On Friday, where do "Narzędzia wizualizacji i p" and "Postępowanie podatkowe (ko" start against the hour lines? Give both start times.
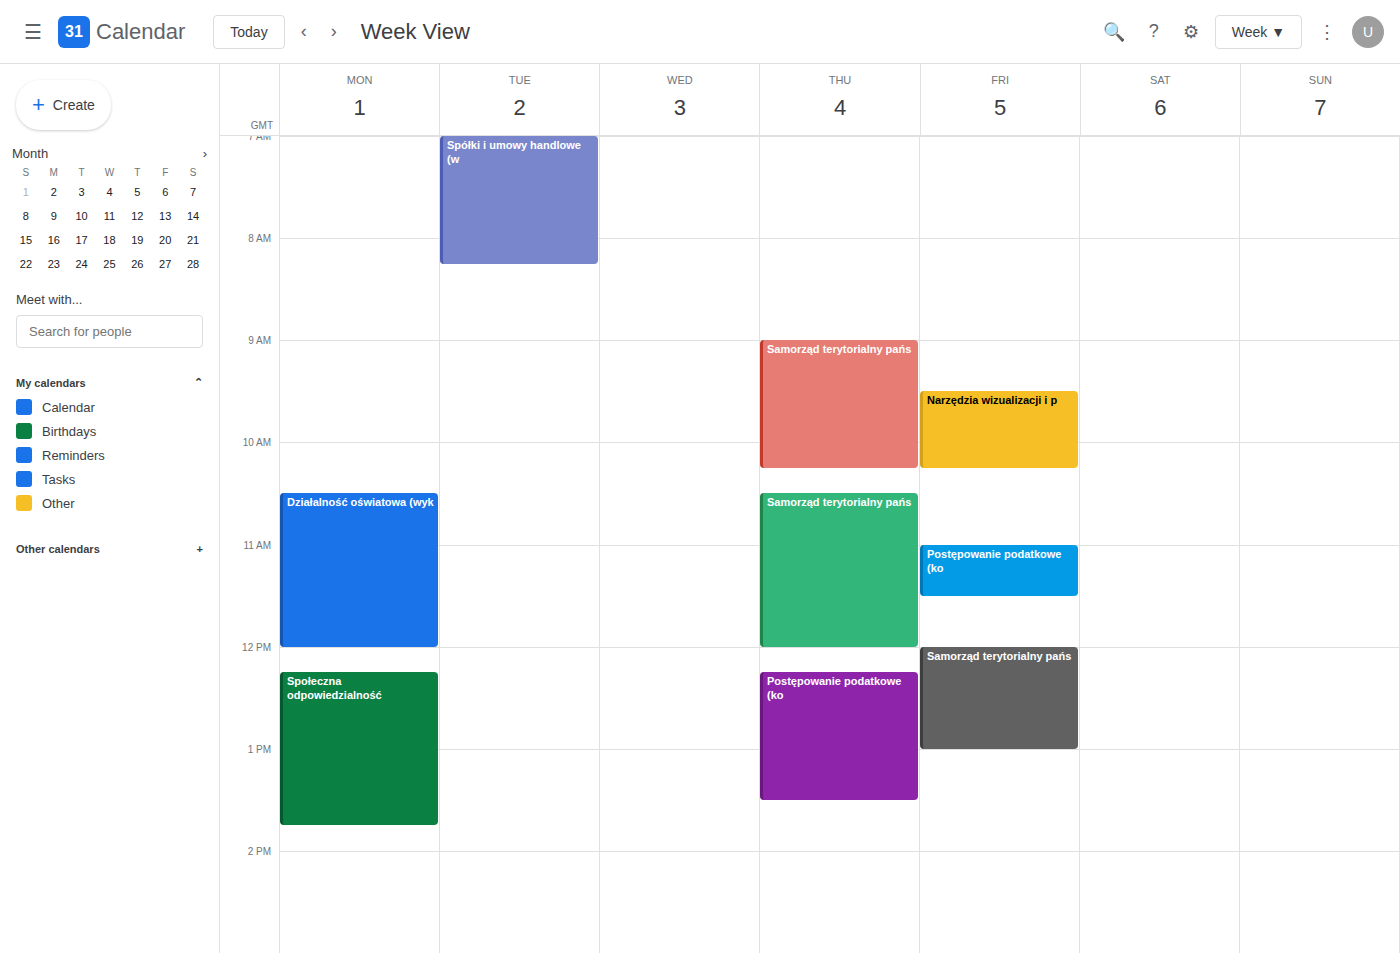
"Narzędzia wizualizacji i p": 9:30 AM, halfway between the 9 AM and 10 AM lines. "Postępowanie podatkowe (ko": 11:00 AM, exactly on the 11 AM line.